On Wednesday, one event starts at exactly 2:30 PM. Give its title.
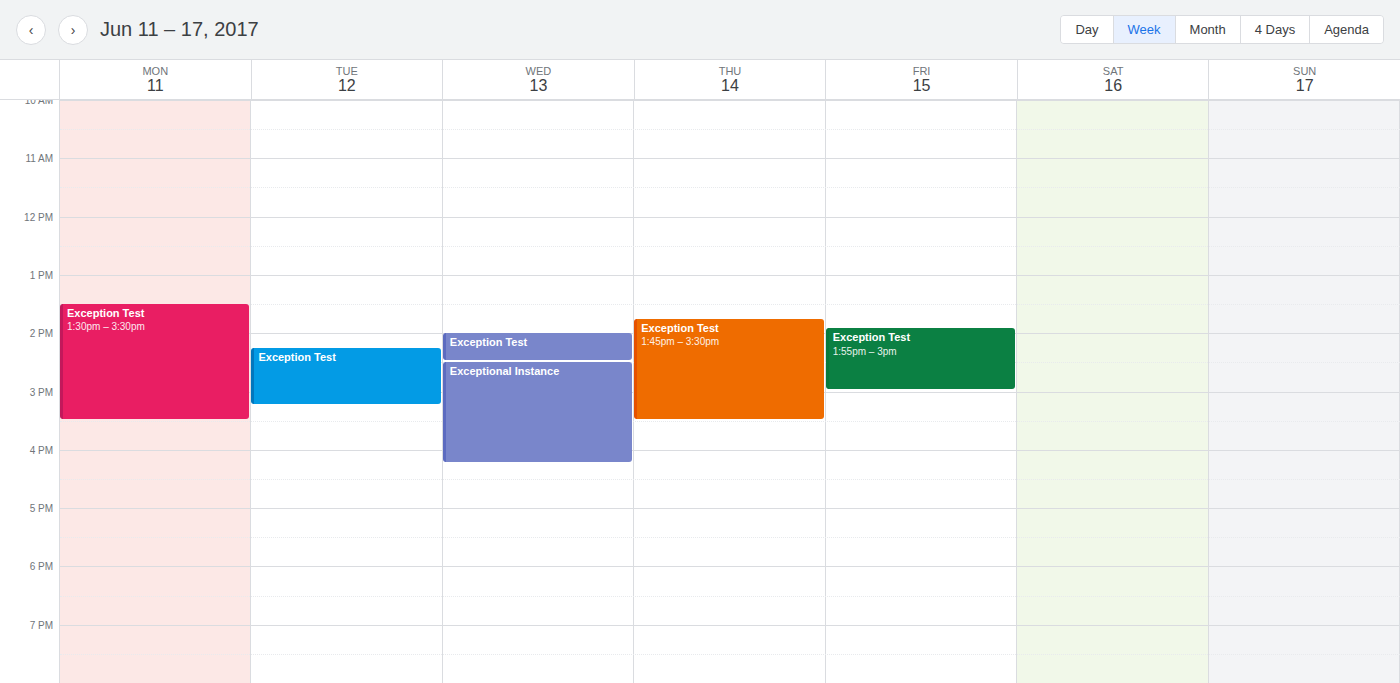
"Exceptional Instance"